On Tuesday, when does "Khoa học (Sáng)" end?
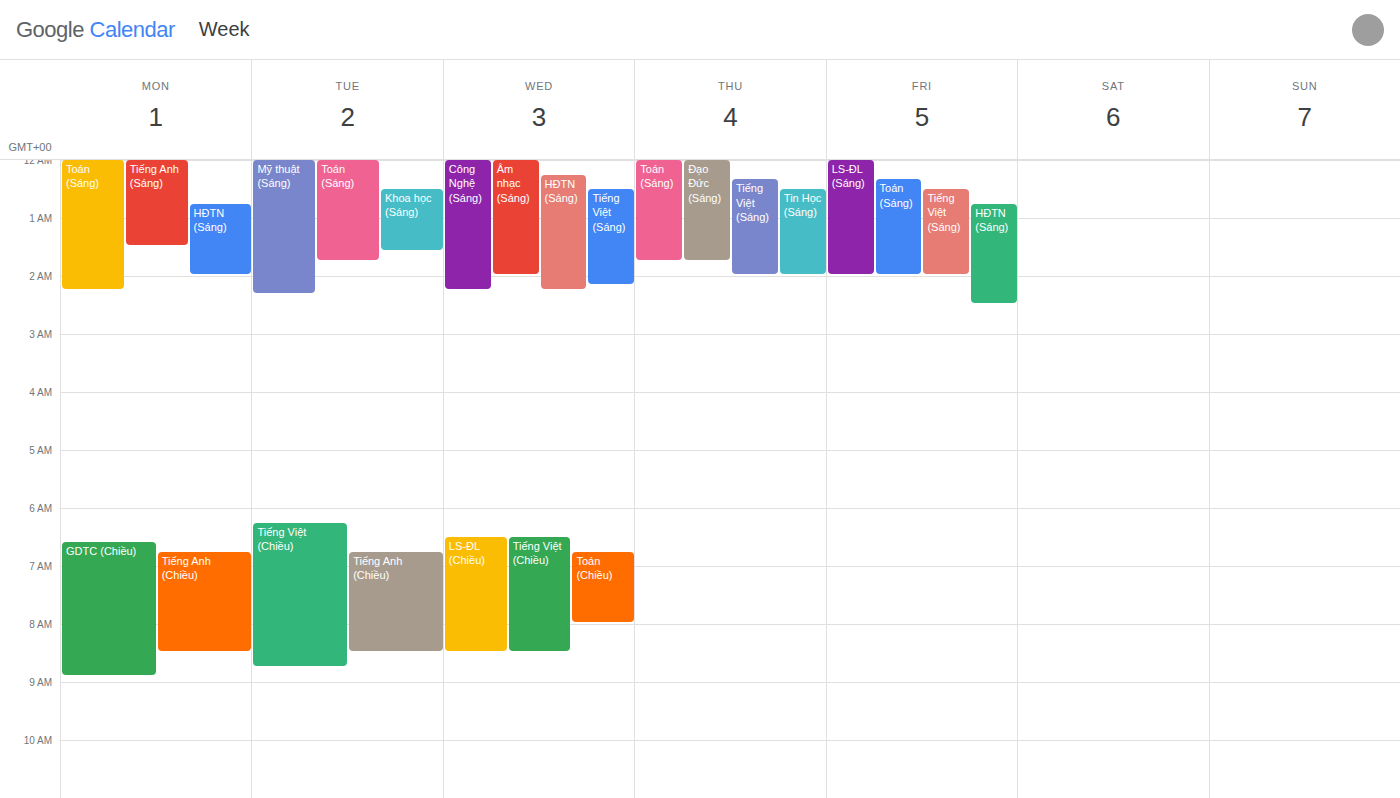
1:35 AM